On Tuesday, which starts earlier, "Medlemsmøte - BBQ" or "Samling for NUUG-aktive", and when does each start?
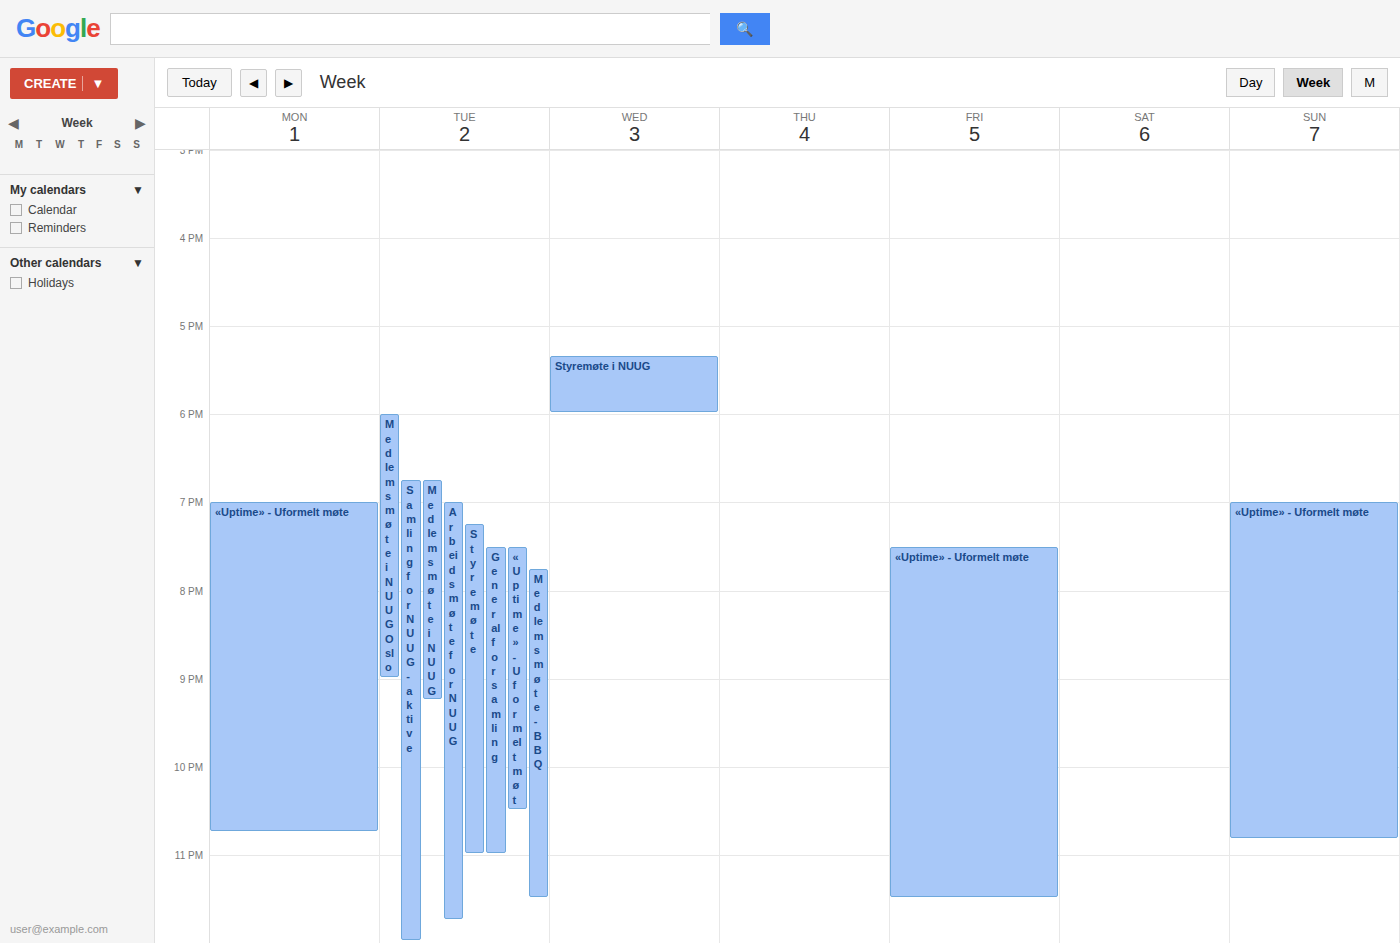
"Samling for NUUG-aktive" 18:45; "Medlemsmøte - BBQ" 19:45.